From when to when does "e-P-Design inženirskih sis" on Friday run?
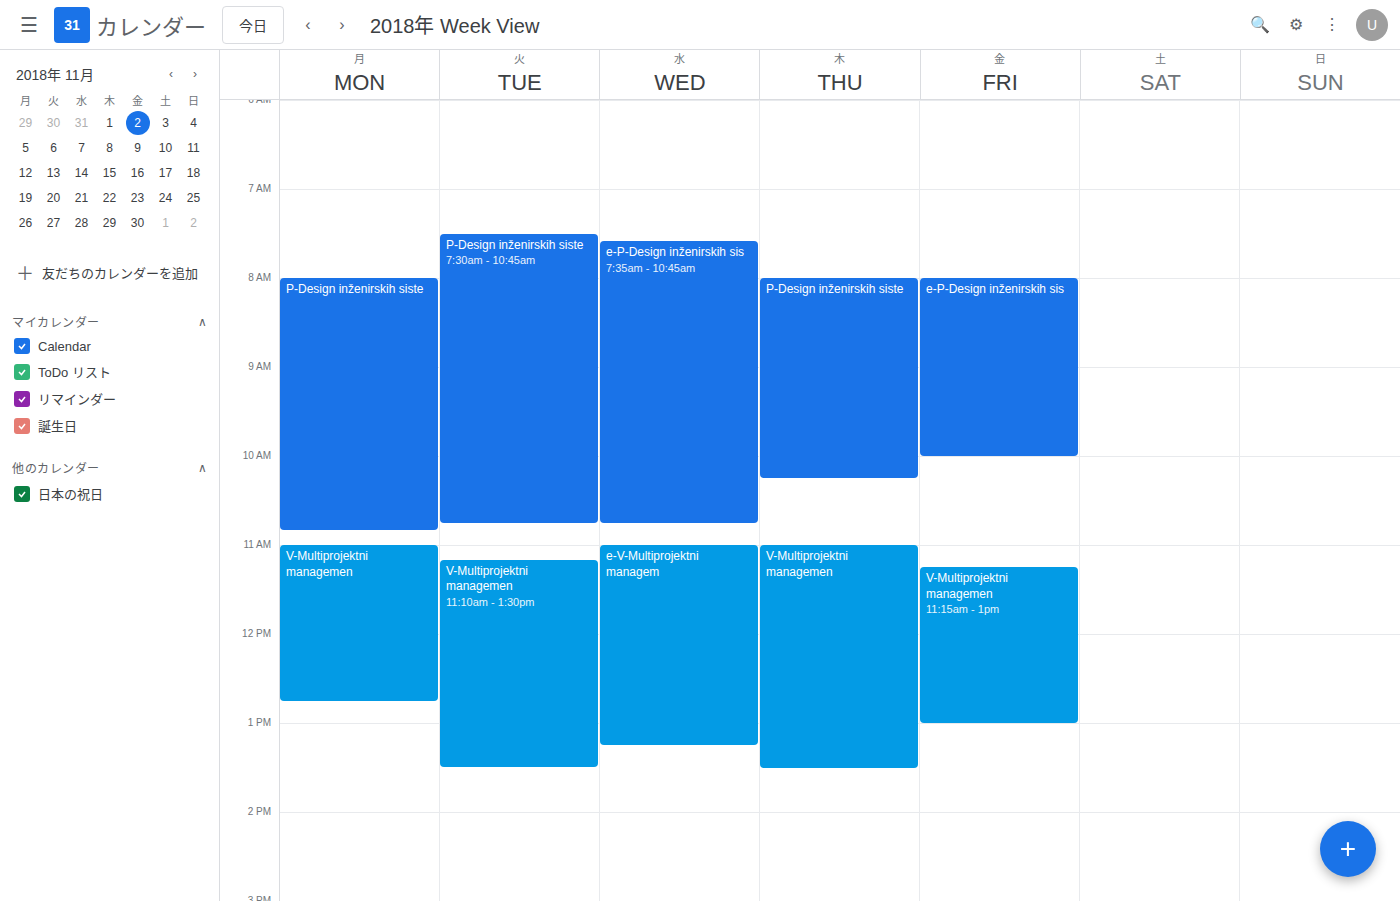
8:00 AM to 10:00 AM